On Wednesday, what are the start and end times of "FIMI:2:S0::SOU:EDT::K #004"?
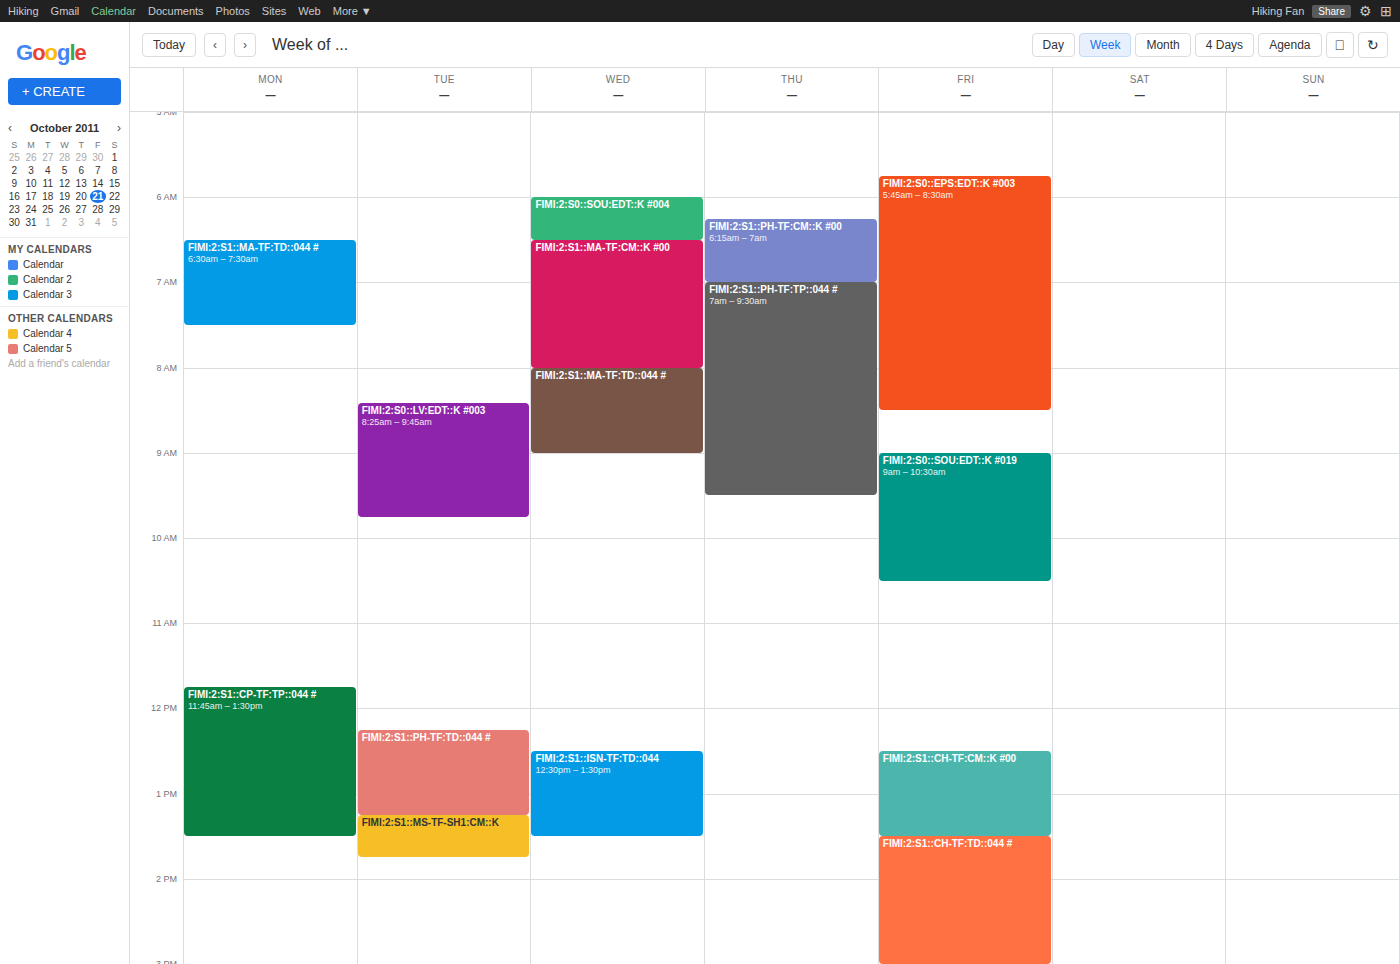
6:00 AM to 6:30 AM